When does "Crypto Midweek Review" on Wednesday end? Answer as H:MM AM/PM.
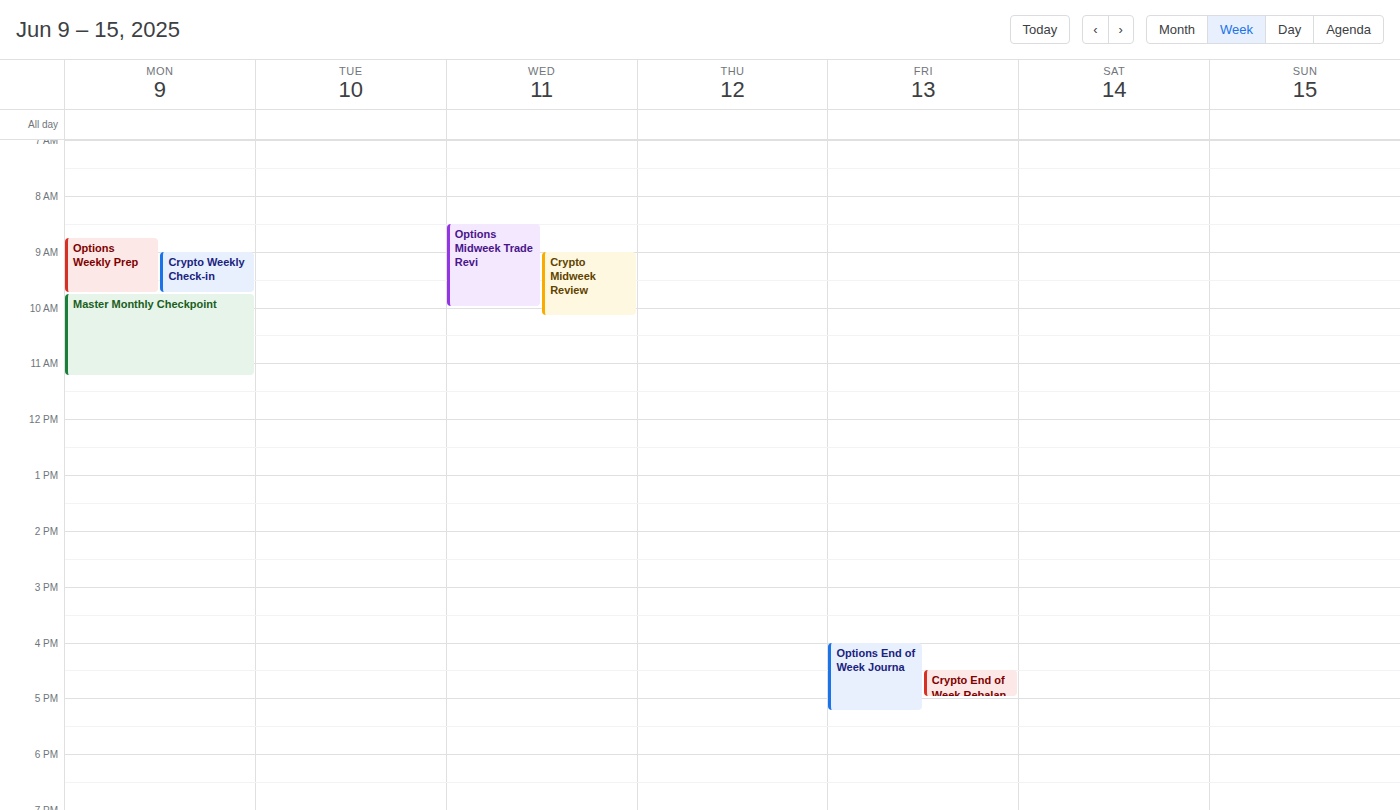
10:10 AM